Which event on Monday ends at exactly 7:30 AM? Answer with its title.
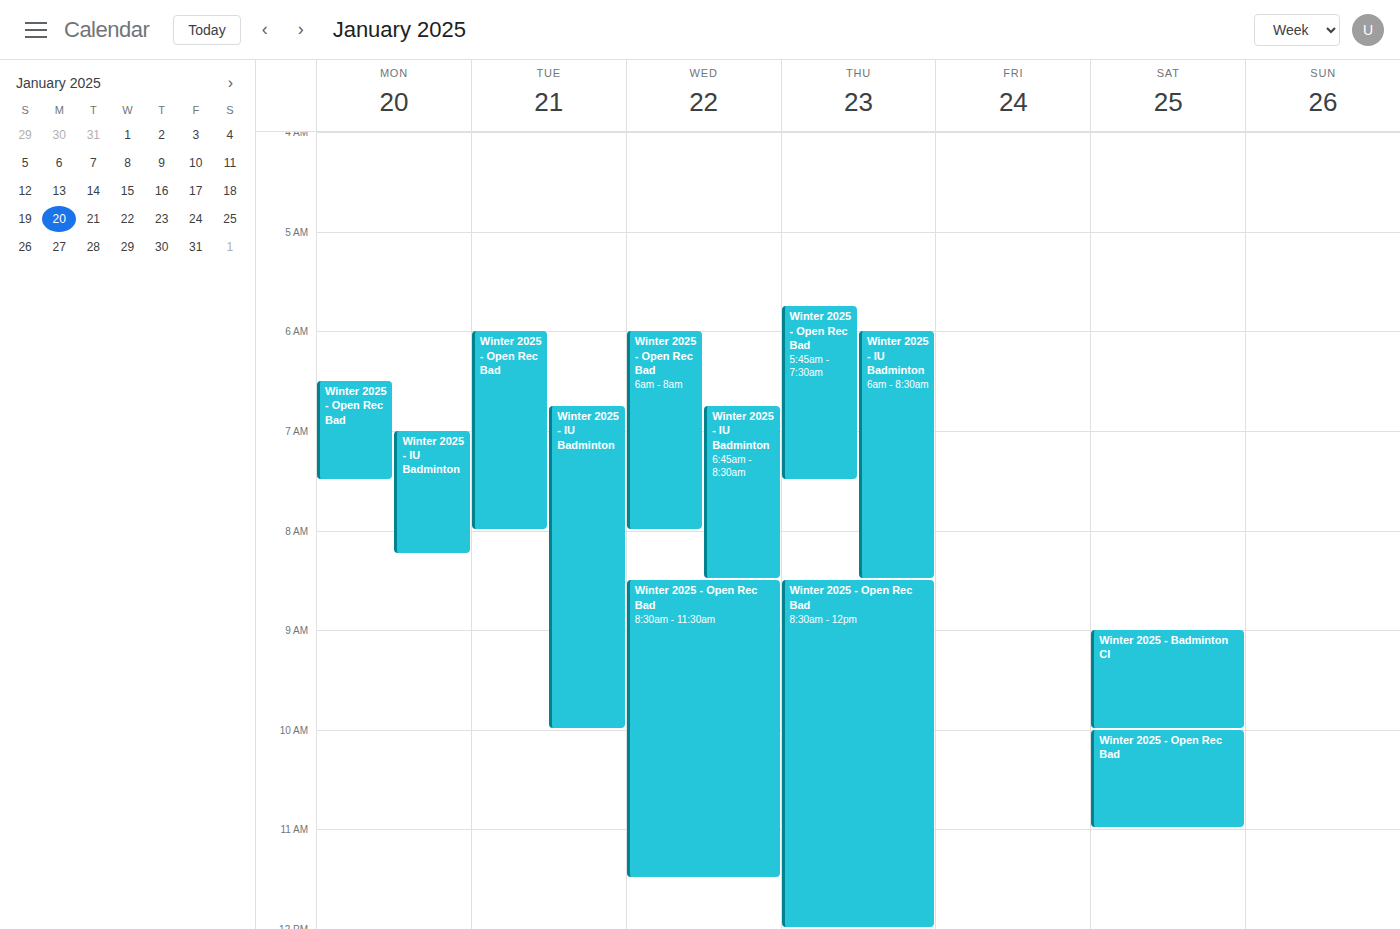
"Winter 2025 - Open Rec Bad"